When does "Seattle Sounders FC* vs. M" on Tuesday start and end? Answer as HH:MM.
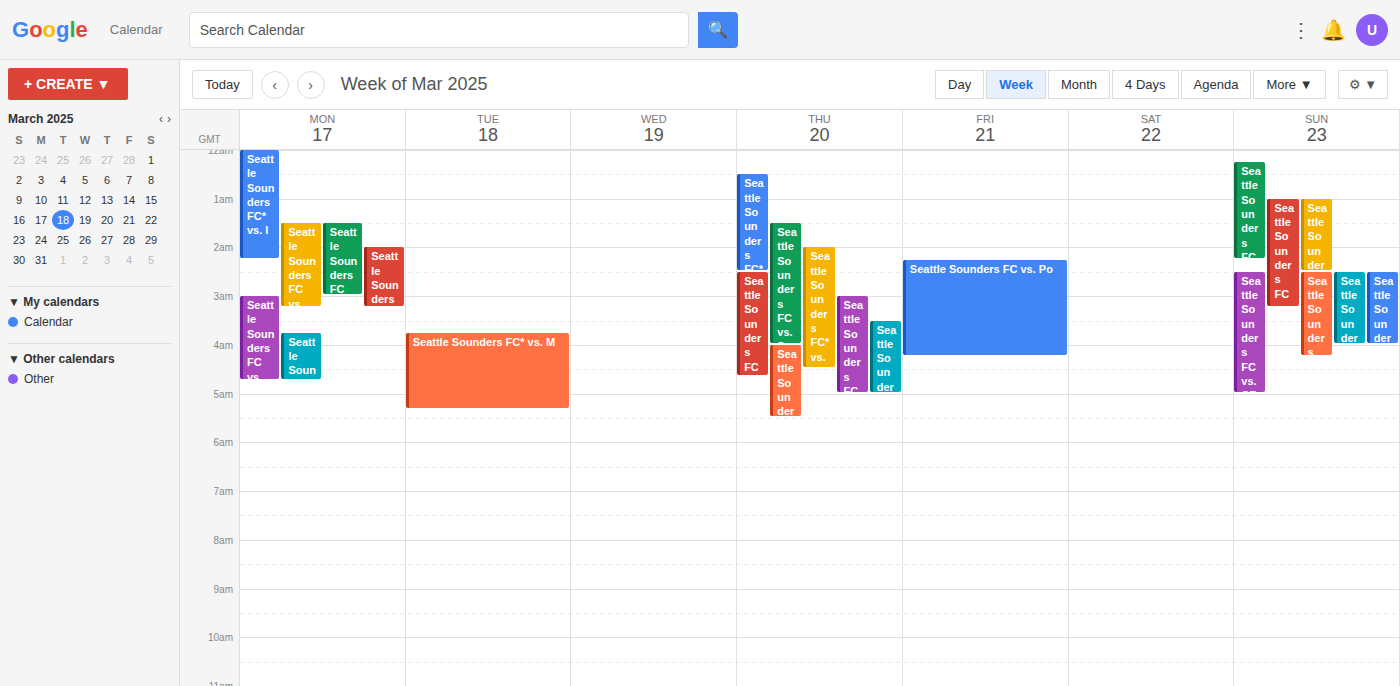
03:45 to 05:20